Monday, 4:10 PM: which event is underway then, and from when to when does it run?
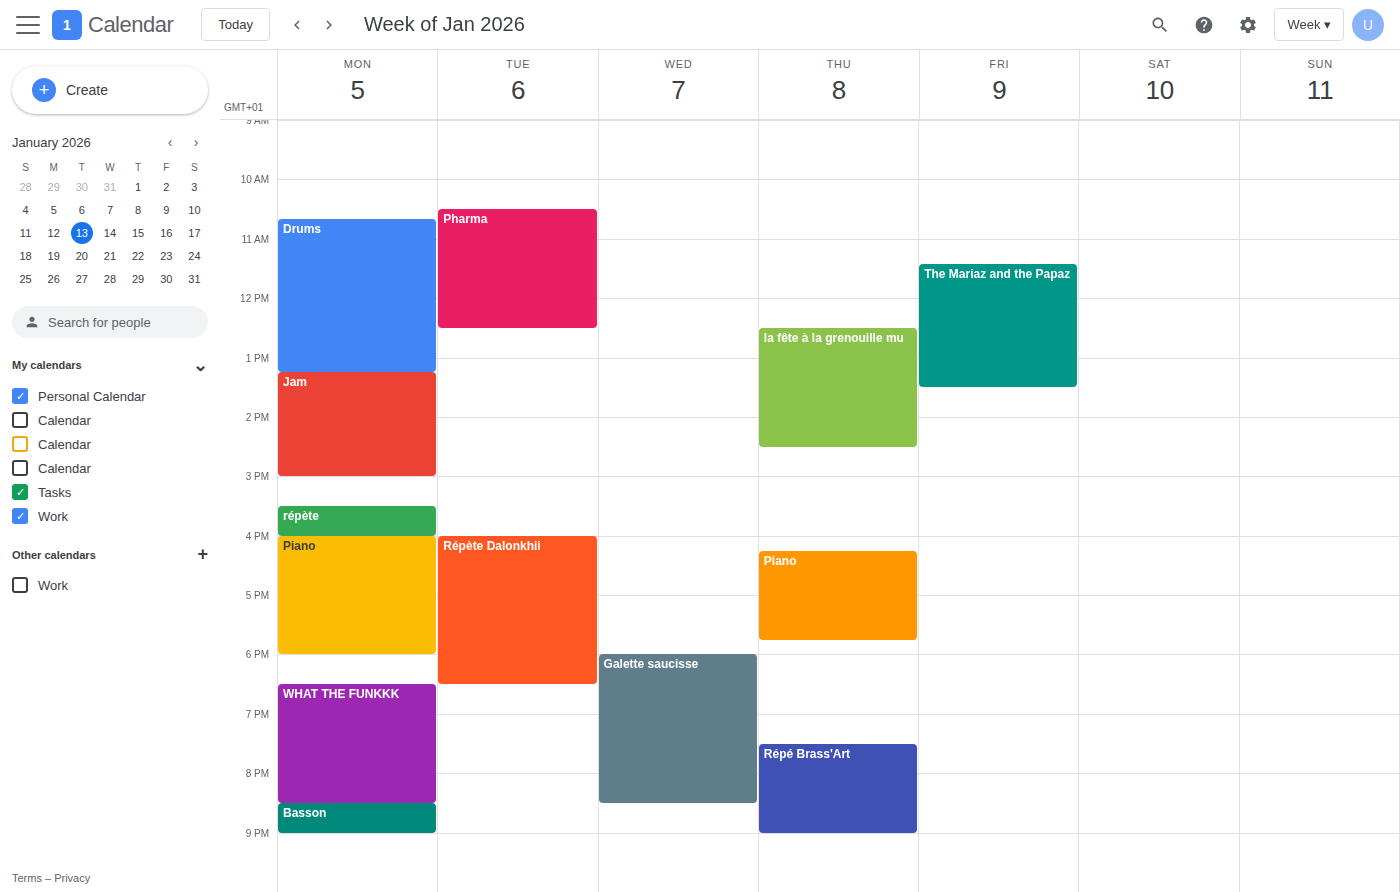
"Piano", 4:00 PM to 6:00 PM